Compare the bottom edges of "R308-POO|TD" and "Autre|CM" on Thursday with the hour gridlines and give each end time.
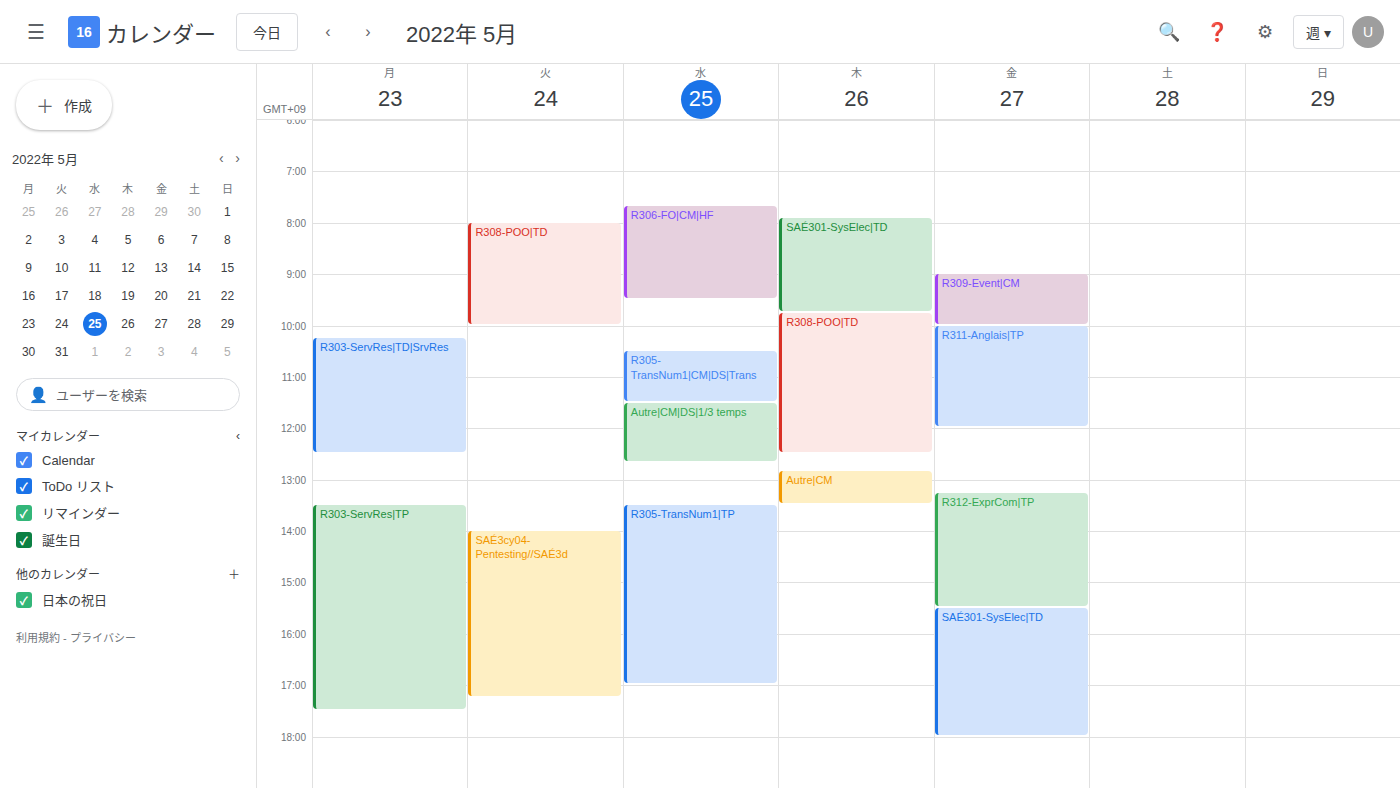
"R308-POO|TD": 12:30 PM, halfway between the 12 PM and 1 PM lines. "Autre|CM": 1:30 PM, halfway between the 1 PM and 2 PM lines.